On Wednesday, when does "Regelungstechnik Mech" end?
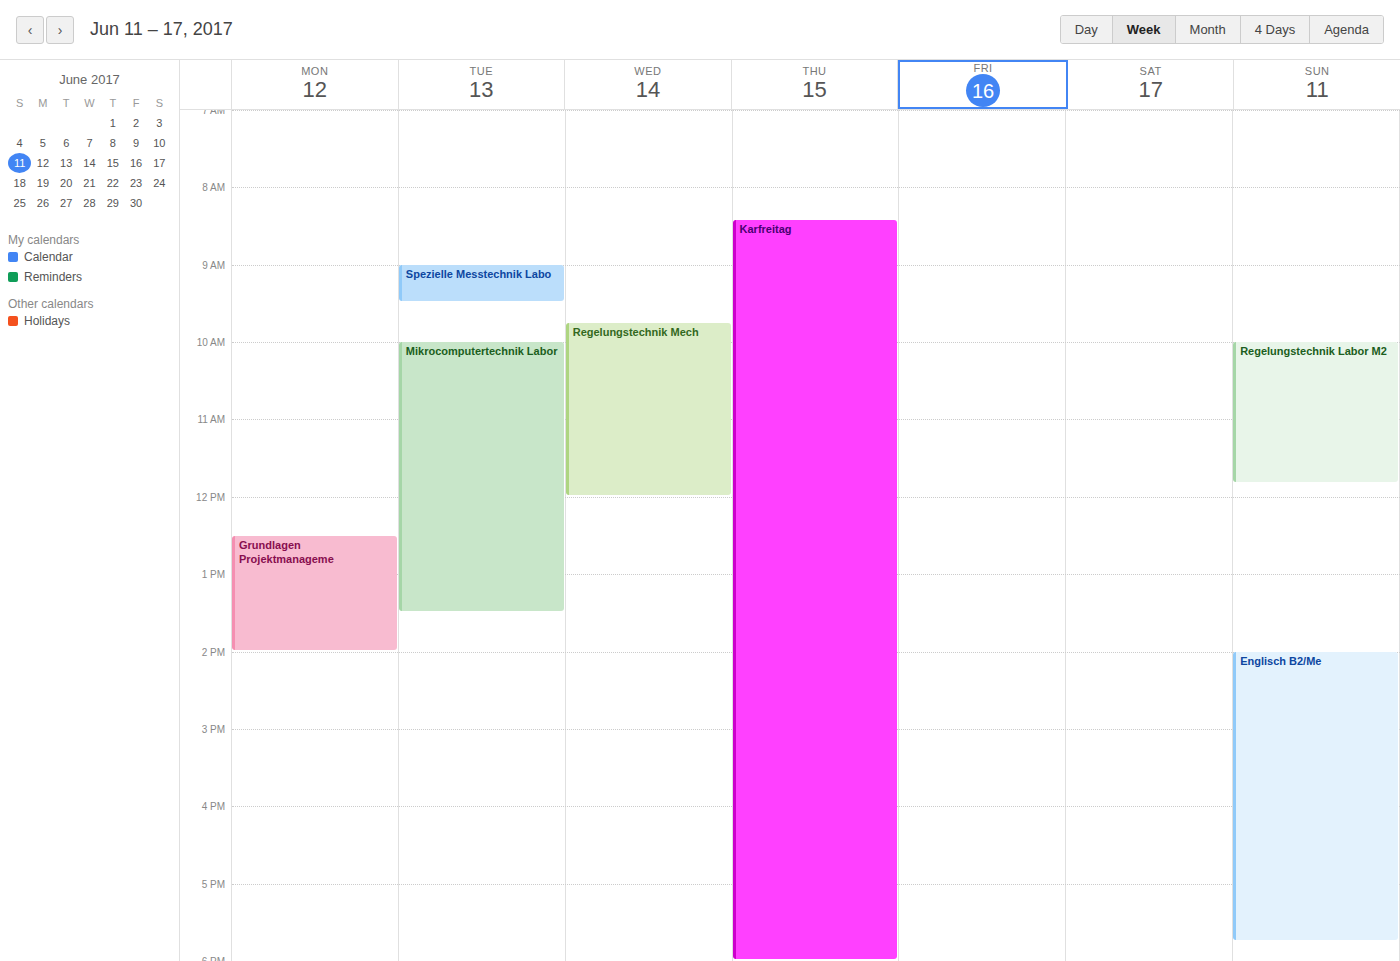
12:00 PM